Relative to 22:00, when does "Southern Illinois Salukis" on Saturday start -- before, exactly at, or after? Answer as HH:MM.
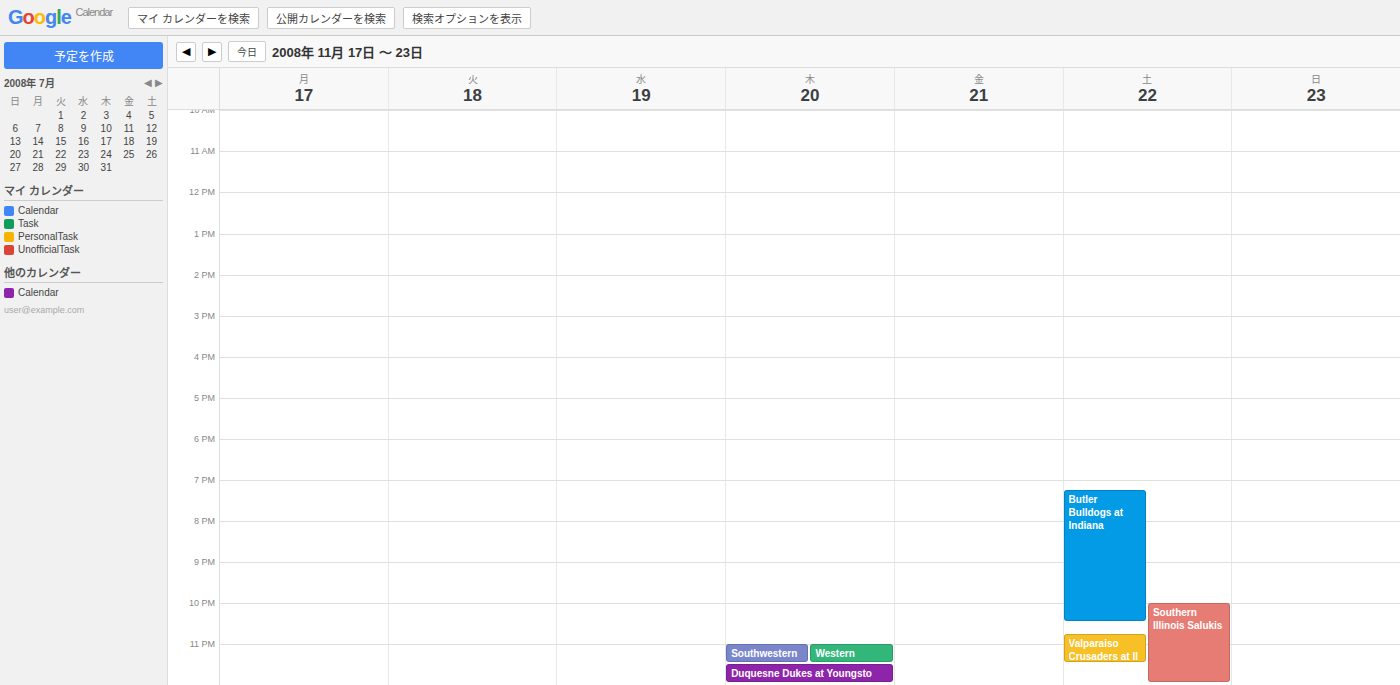
22:00 -- exactly at 22:00, on the 22:00 line.